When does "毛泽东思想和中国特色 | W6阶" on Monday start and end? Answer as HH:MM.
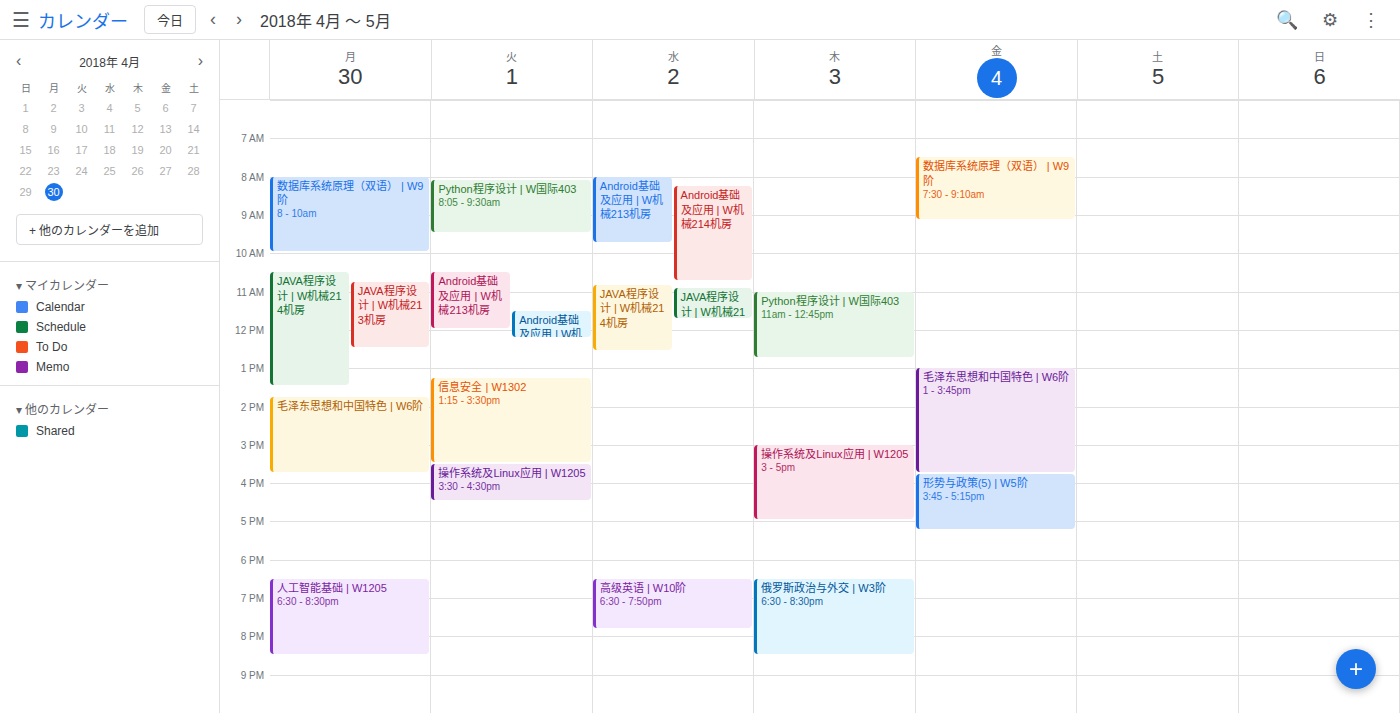
13:45 to 15:45